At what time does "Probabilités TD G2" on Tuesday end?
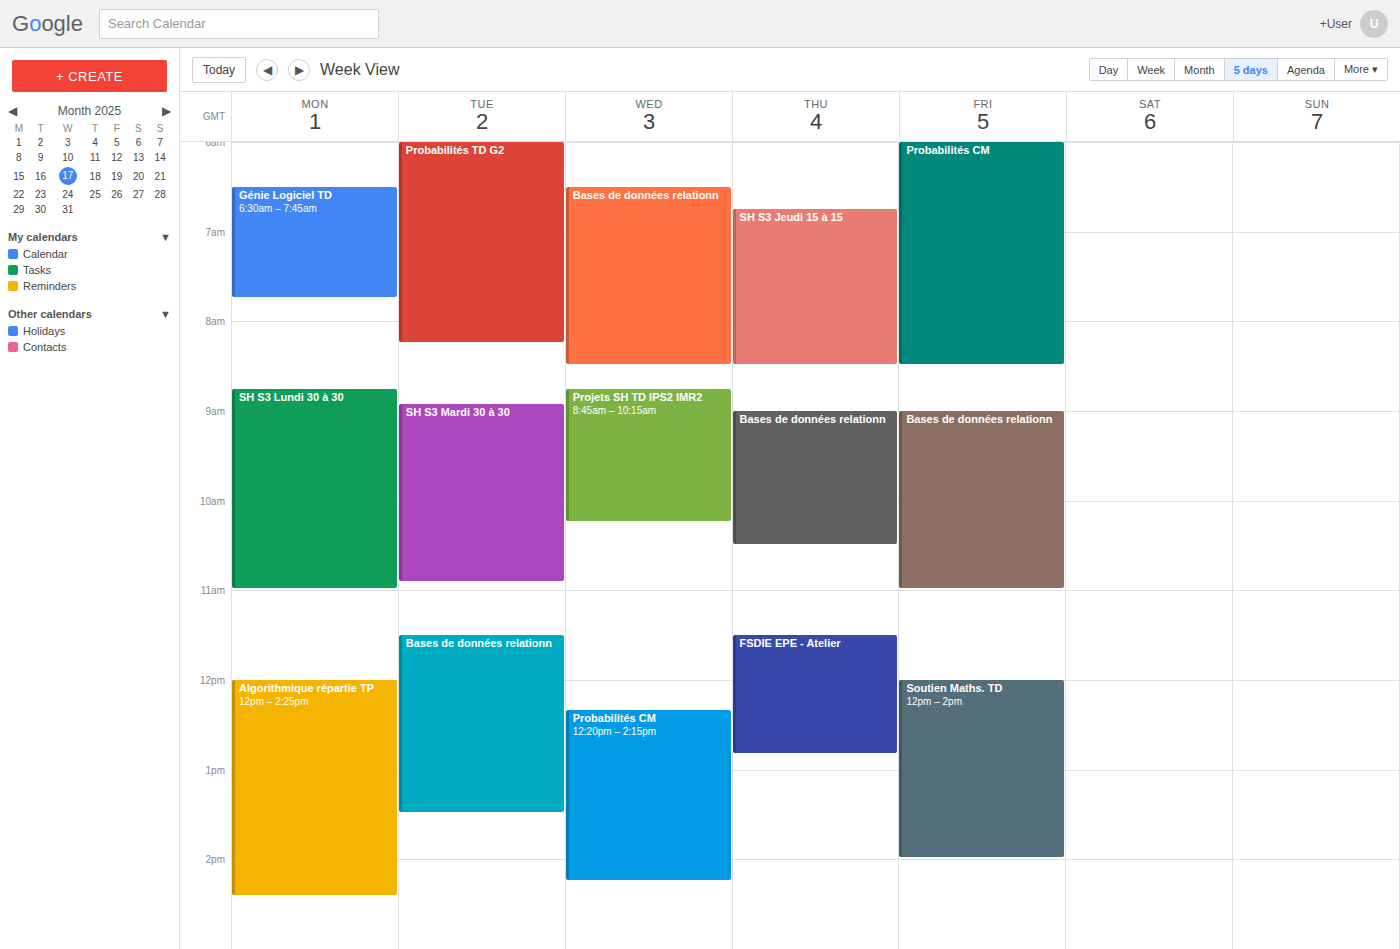
8:15 AM